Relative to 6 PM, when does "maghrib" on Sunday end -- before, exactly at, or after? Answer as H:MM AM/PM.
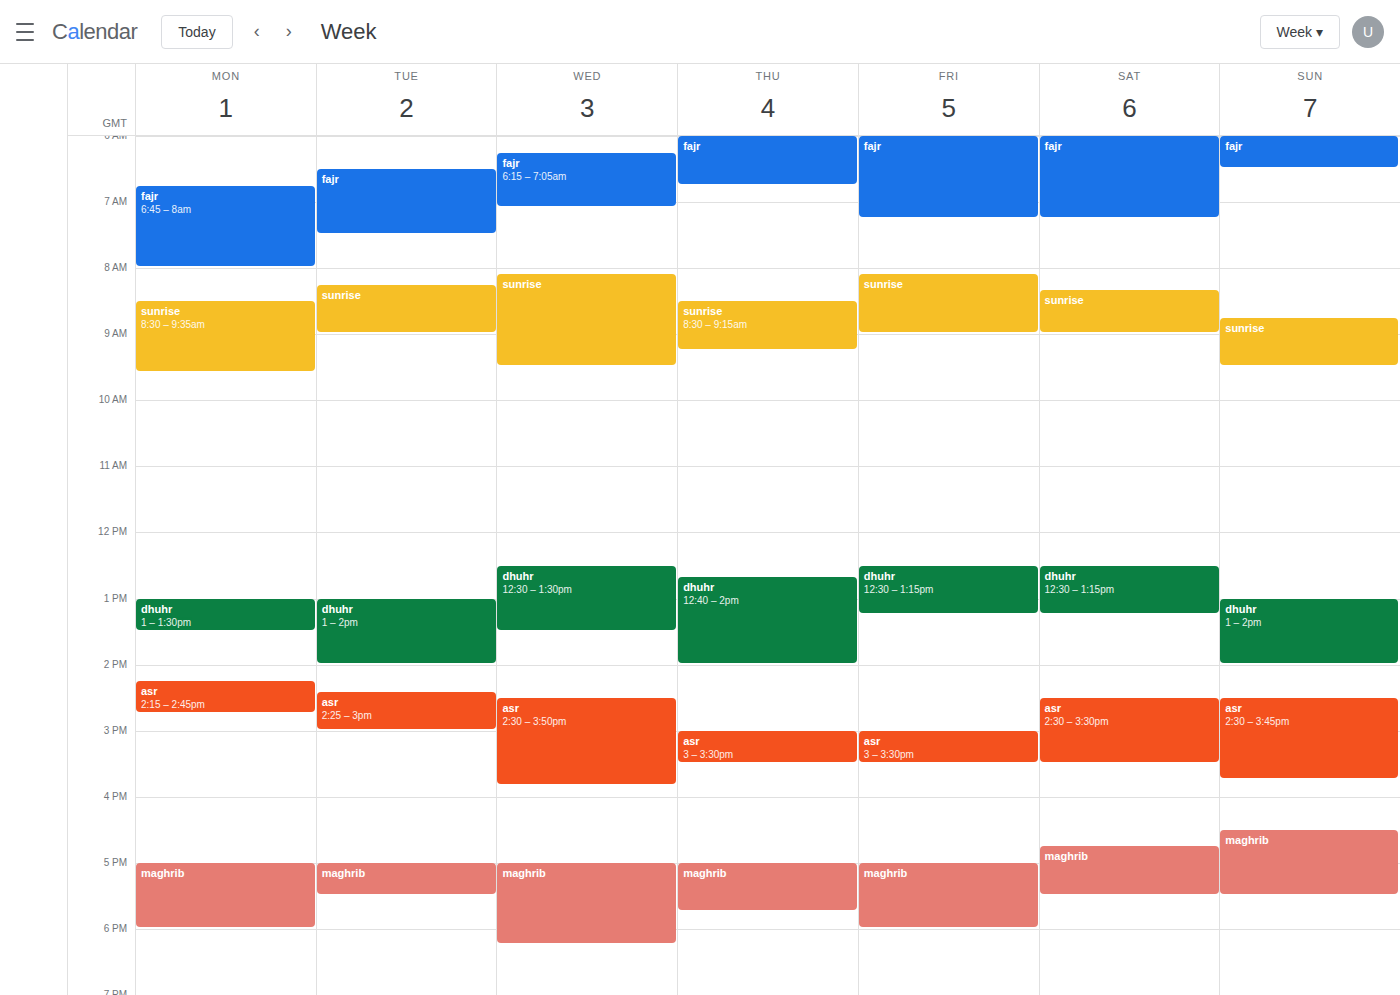
5:30 PM -- before 6 PM, 30 minutes above the 6 PM line.